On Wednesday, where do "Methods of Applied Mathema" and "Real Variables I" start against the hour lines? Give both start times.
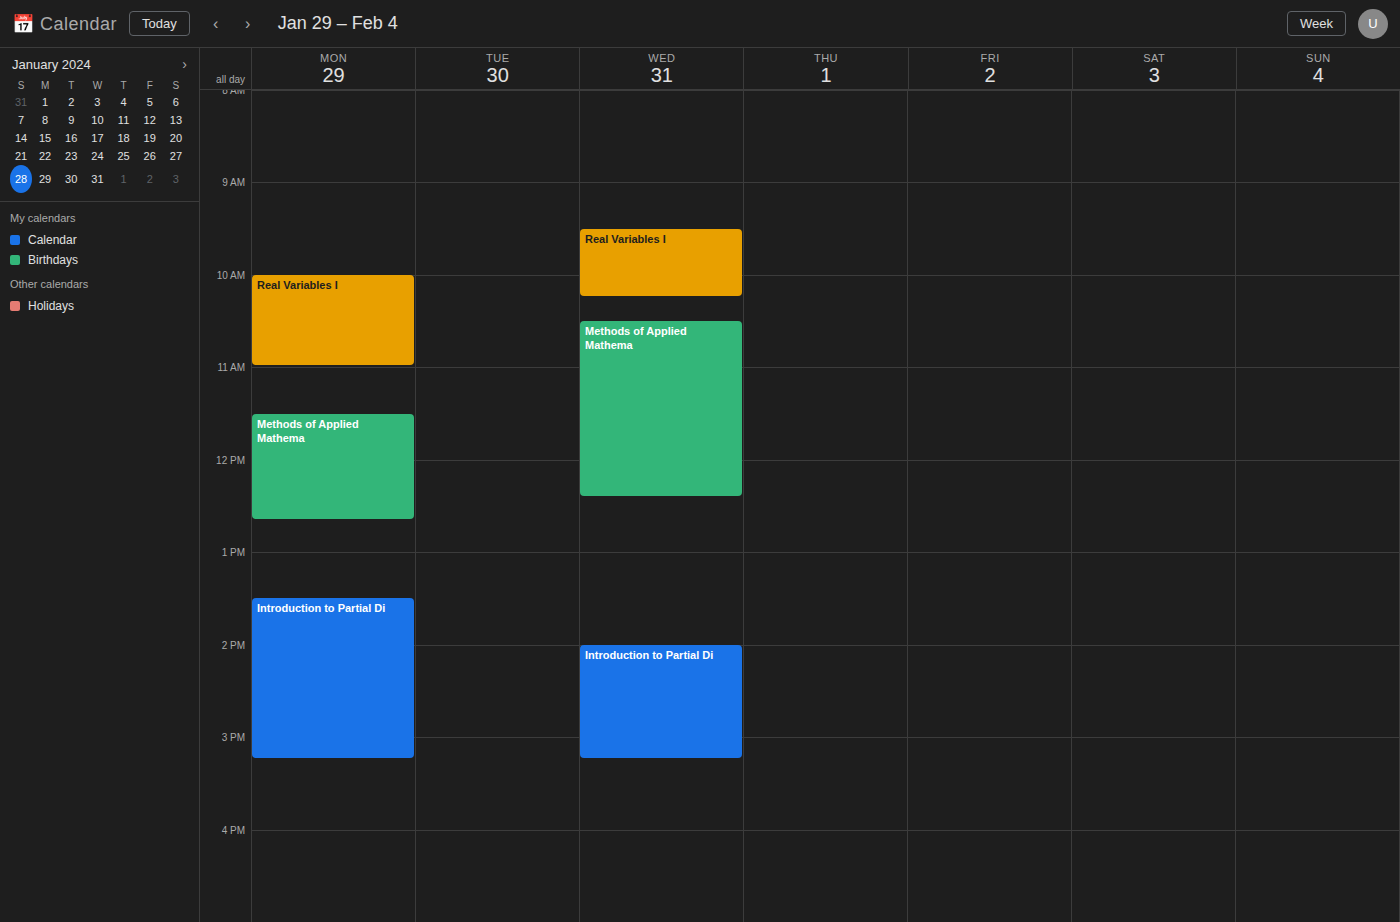
"Methods of Applied Mathema": 10:30 AM, halfway between the 10 AM and 11 AM lines. "Real Variables I": 9:30 AM, halfway between the 9 AM and 10 AM lines.